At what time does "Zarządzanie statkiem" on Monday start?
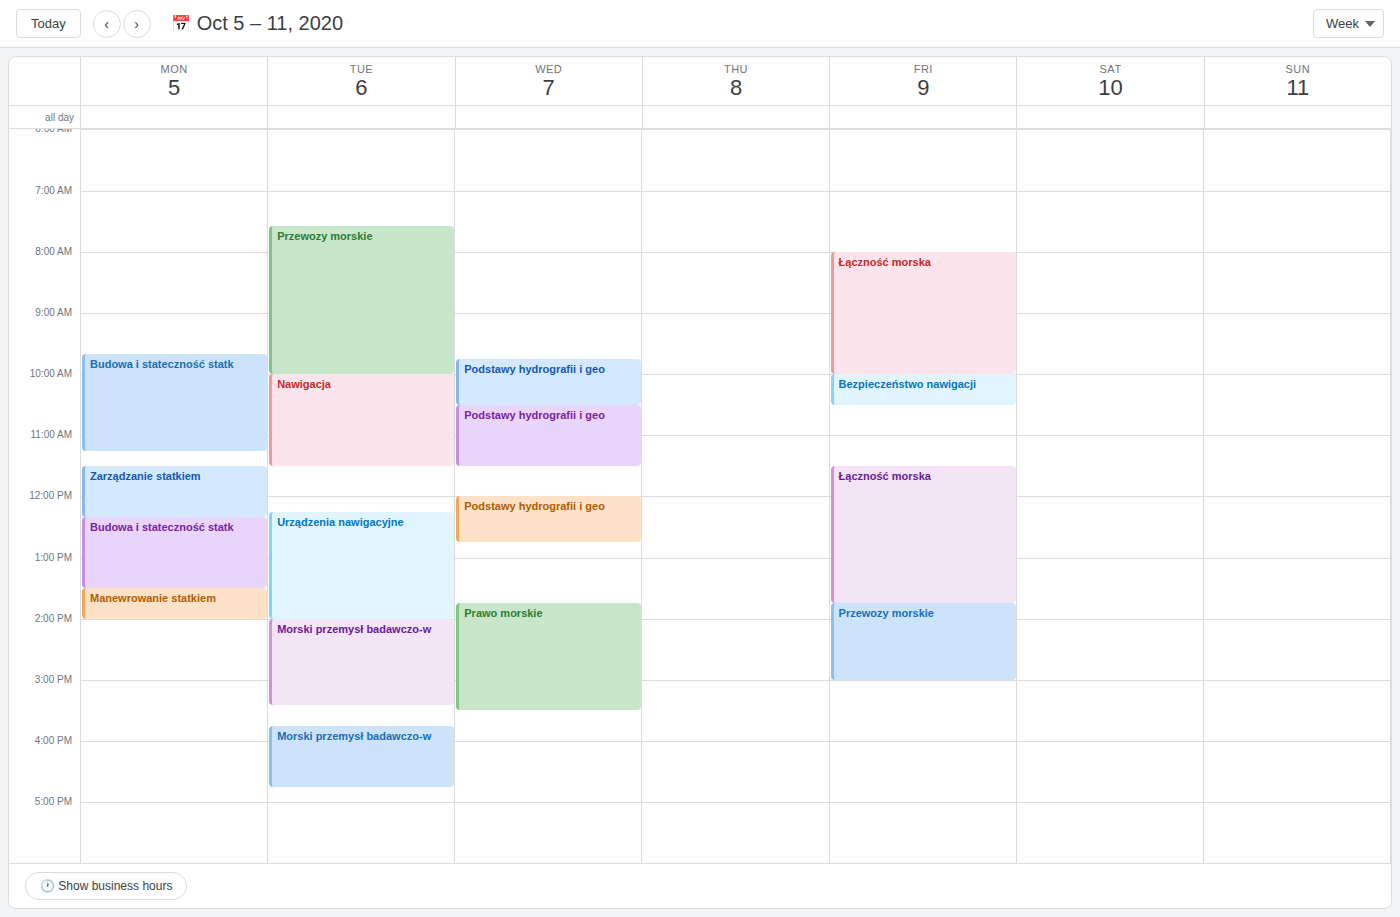
11:30 AM